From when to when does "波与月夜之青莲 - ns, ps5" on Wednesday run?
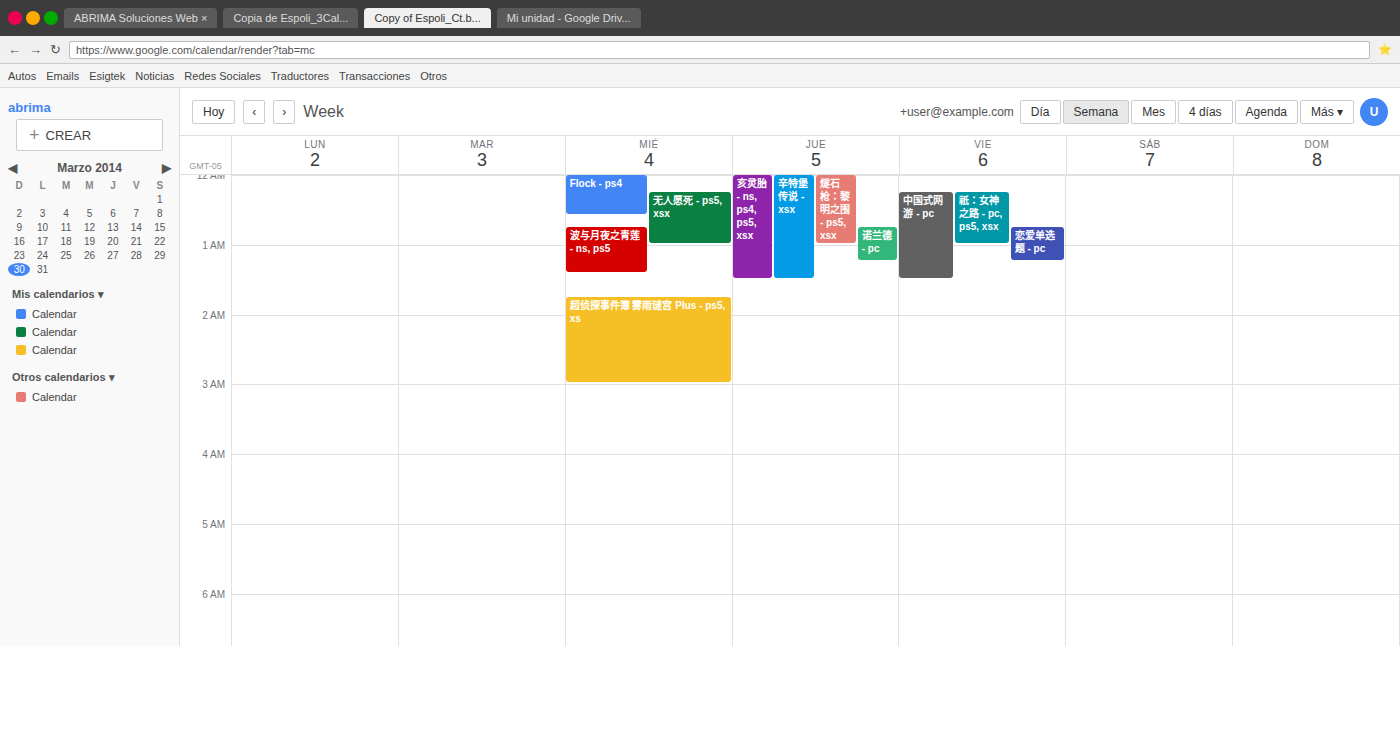
12:45 AM to 1:25 AM